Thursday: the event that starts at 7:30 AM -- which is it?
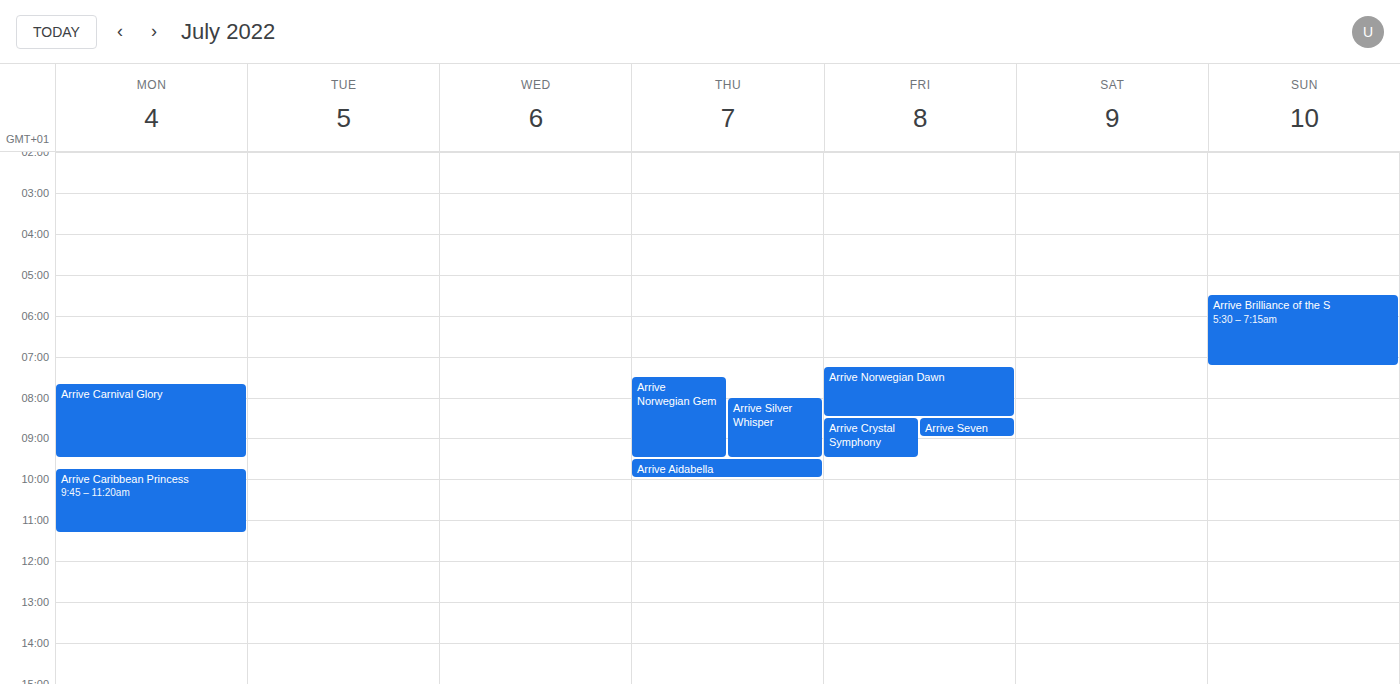
"Arrive Norwegian Gem"